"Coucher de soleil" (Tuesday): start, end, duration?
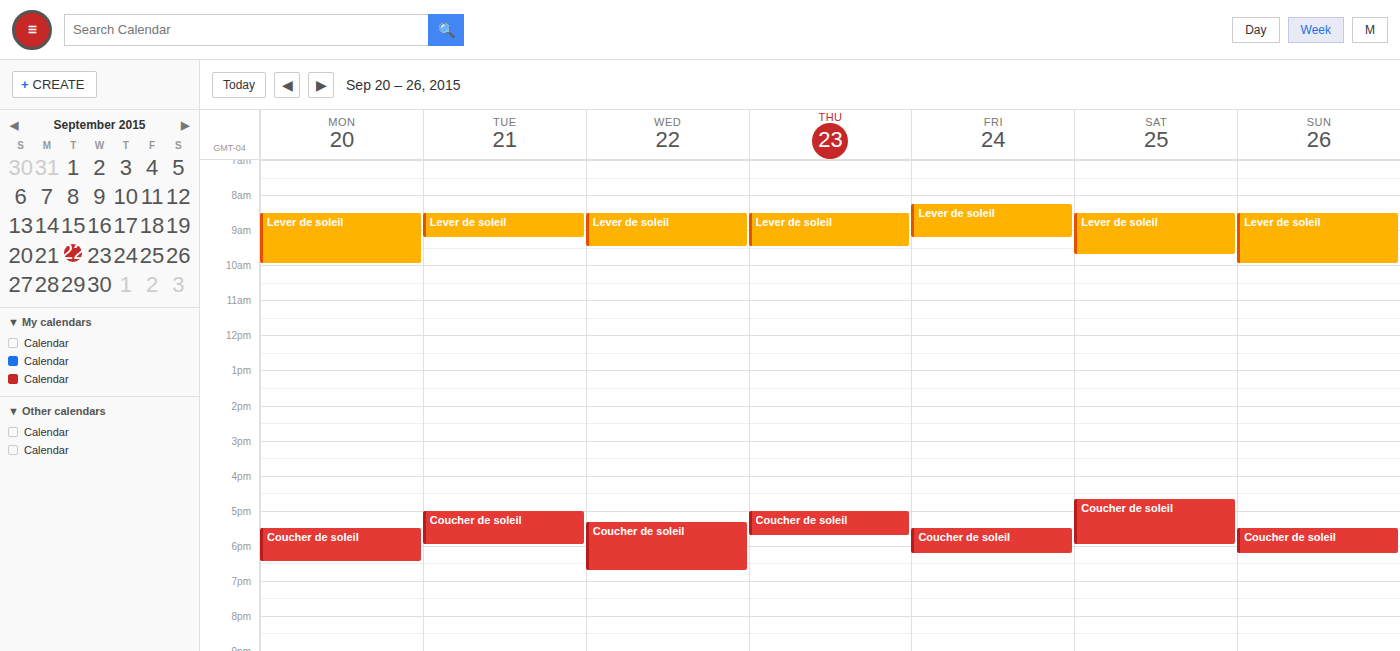
17:00 to 18:00, 1 hour